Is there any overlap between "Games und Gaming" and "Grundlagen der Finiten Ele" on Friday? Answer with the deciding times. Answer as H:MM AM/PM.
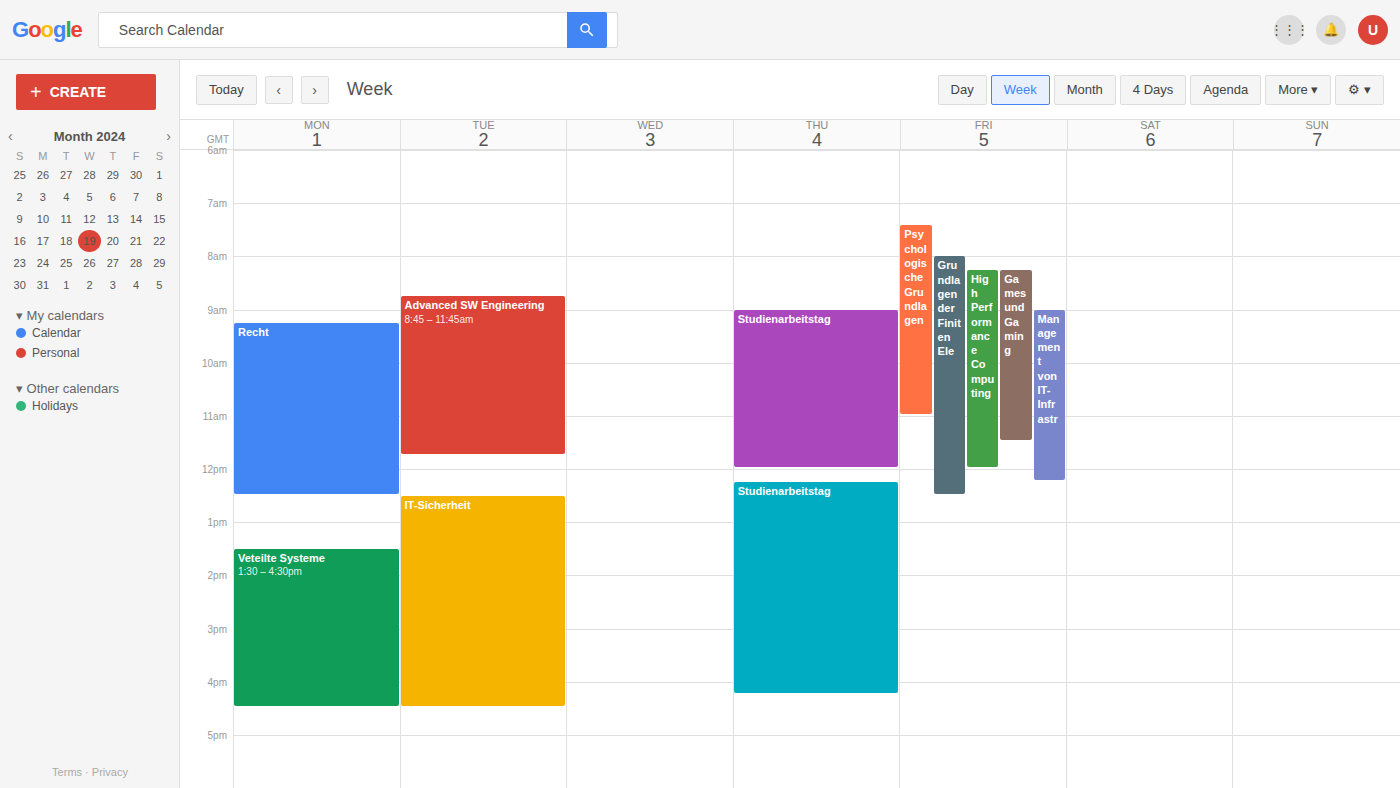
"Games und Gaming" runs 8:15 AM to 11:30 AM, inside "Grundlagen der Finiten Ele" -- they overlap.